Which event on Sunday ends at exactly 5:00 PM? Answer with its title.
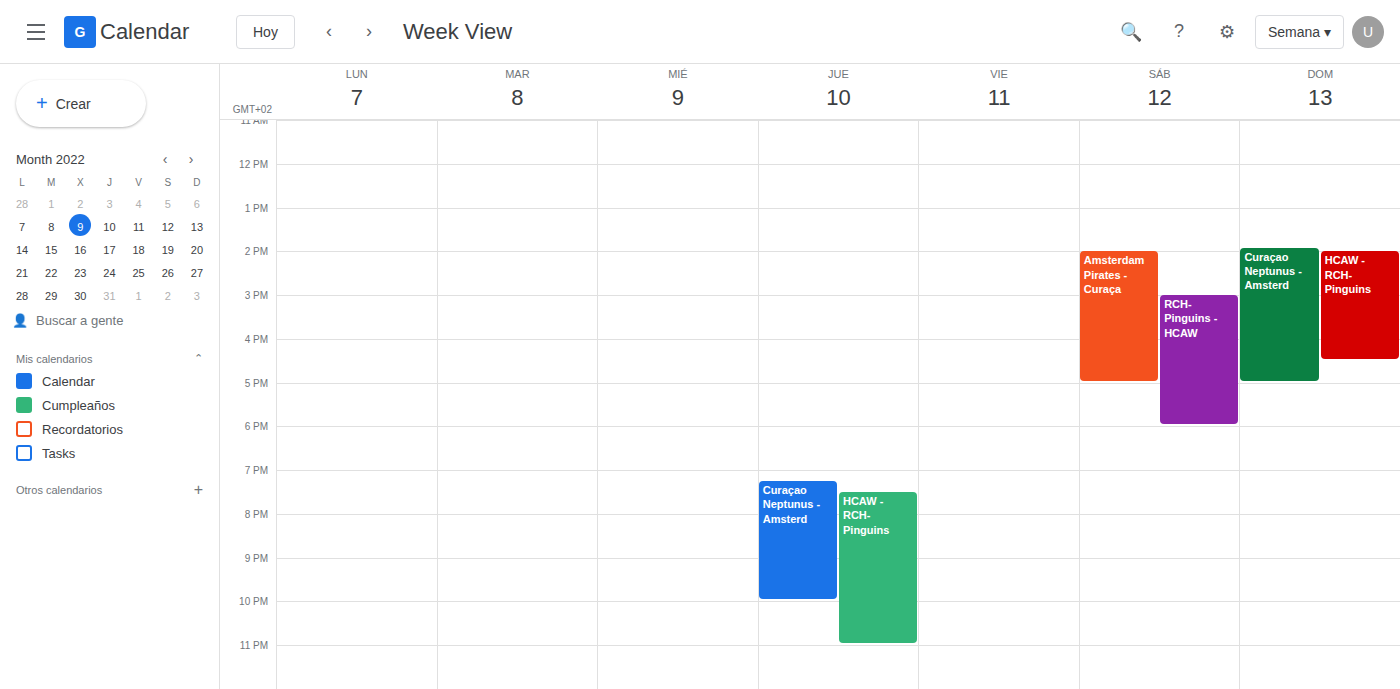
"Curaçao Neptunus - Amsterd"